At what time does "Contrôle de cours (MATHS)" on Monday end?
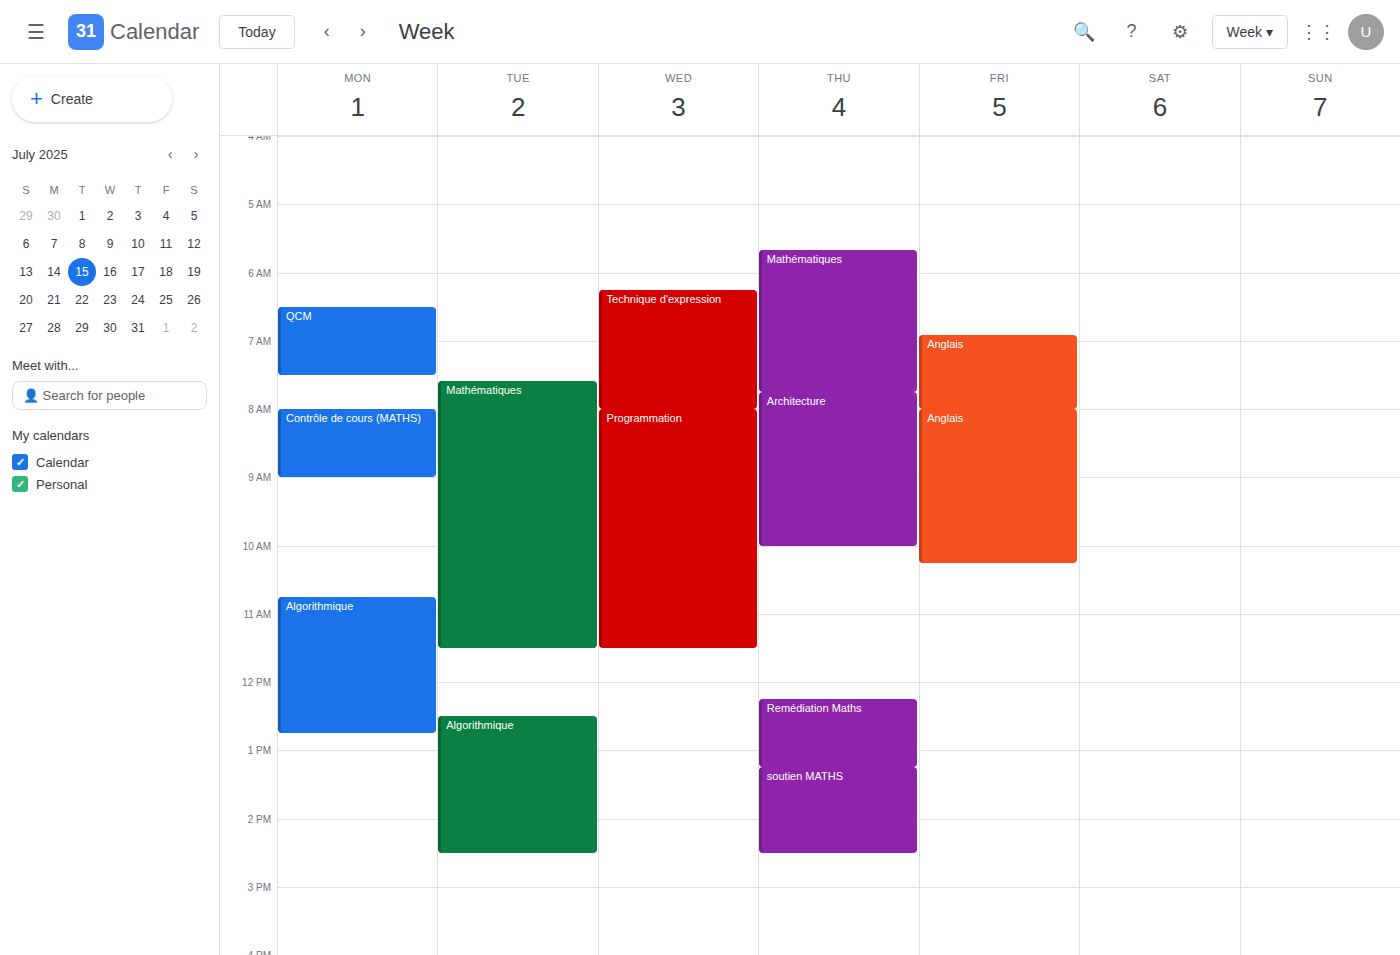
09:00